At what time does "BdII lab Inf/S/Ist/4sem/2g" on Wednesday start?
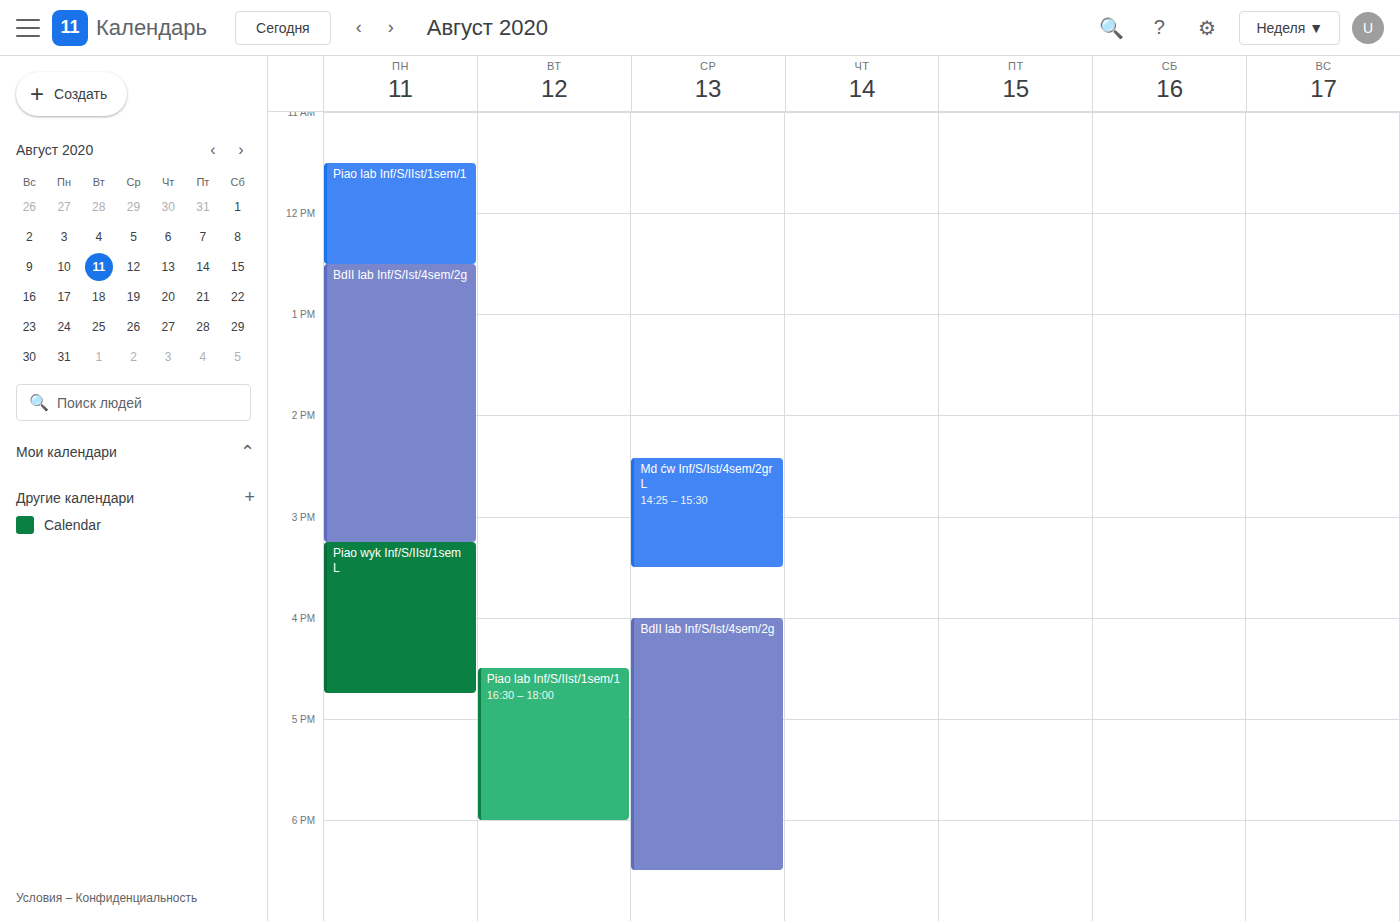
4:00 PM